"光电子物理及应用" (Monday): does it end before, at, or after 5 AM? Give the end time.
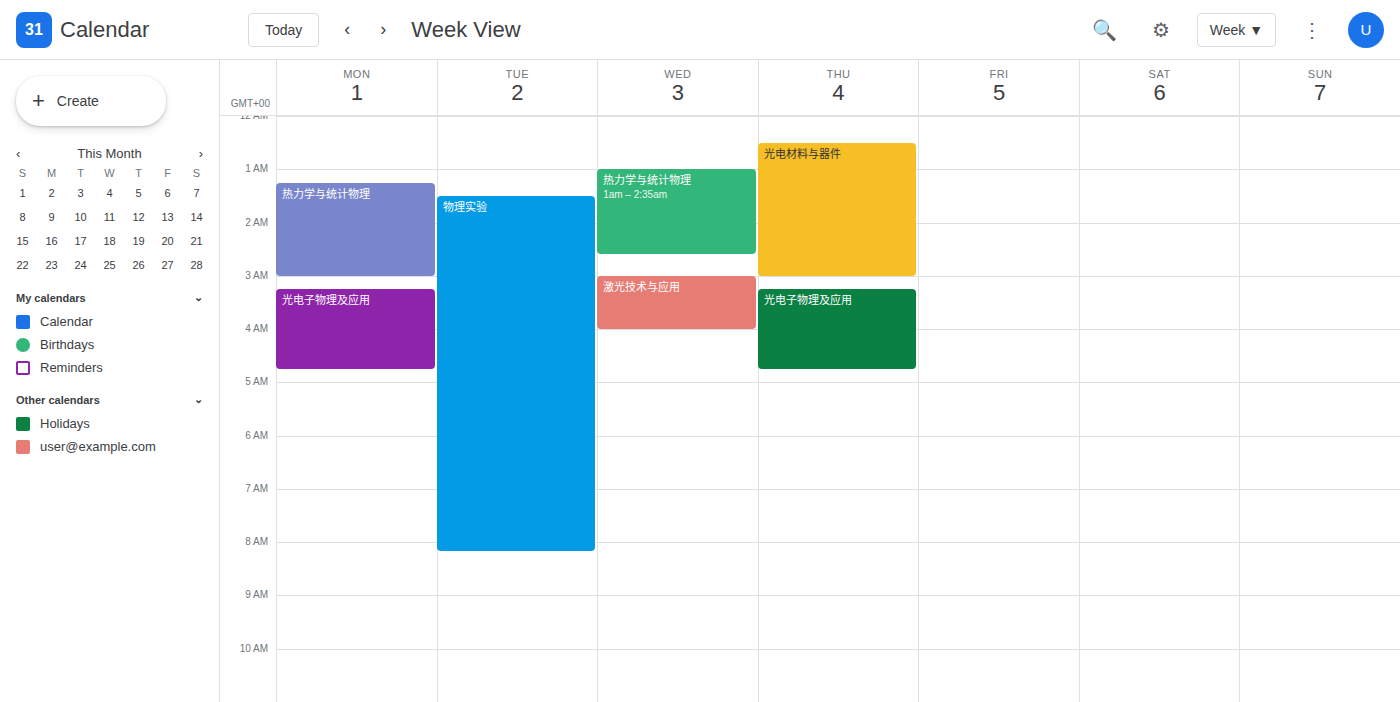
4:45 AM -- before 5 AM, 15 minutes above the 5 AM line.